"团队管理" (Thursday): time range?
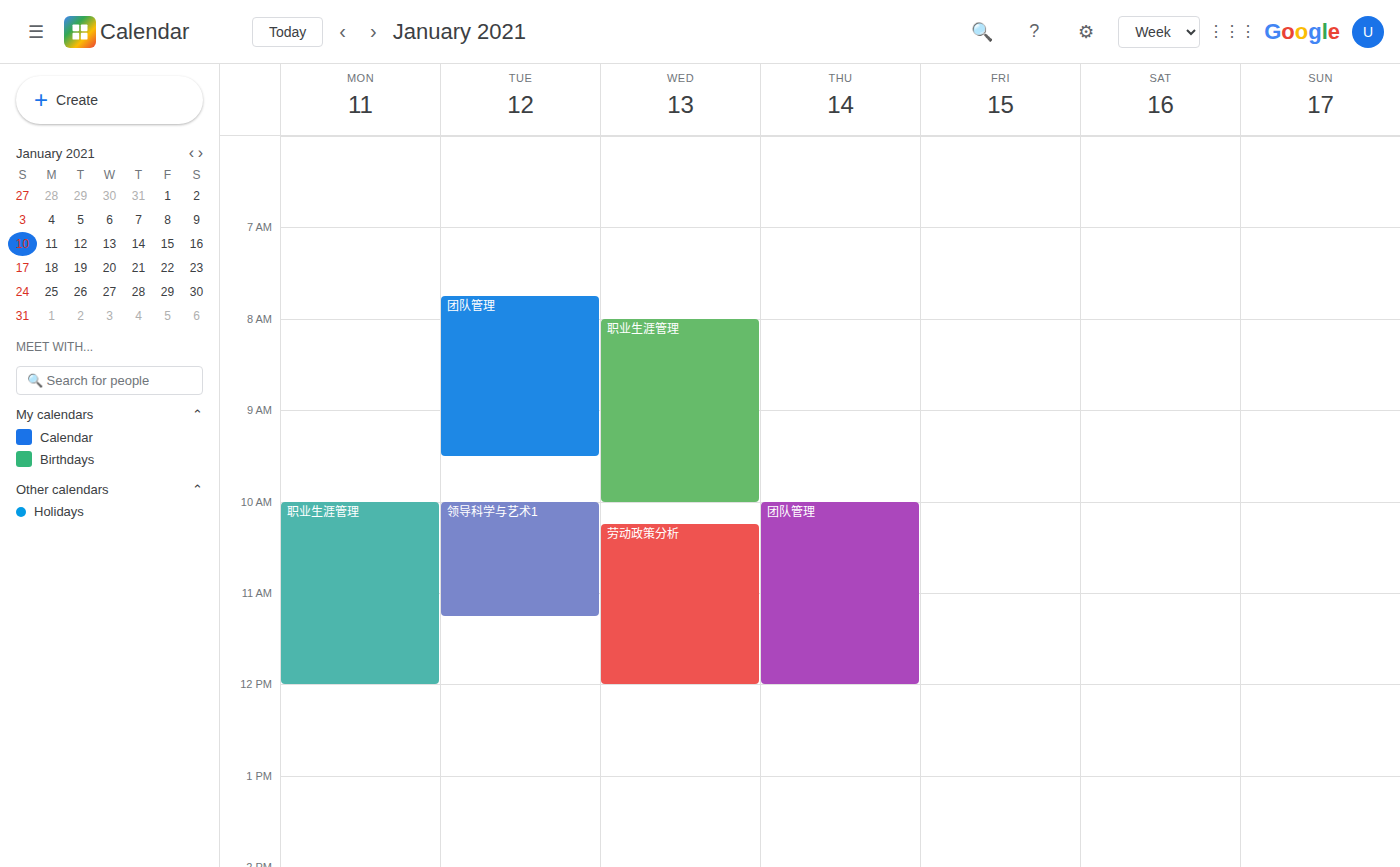
10:00 to 12:00